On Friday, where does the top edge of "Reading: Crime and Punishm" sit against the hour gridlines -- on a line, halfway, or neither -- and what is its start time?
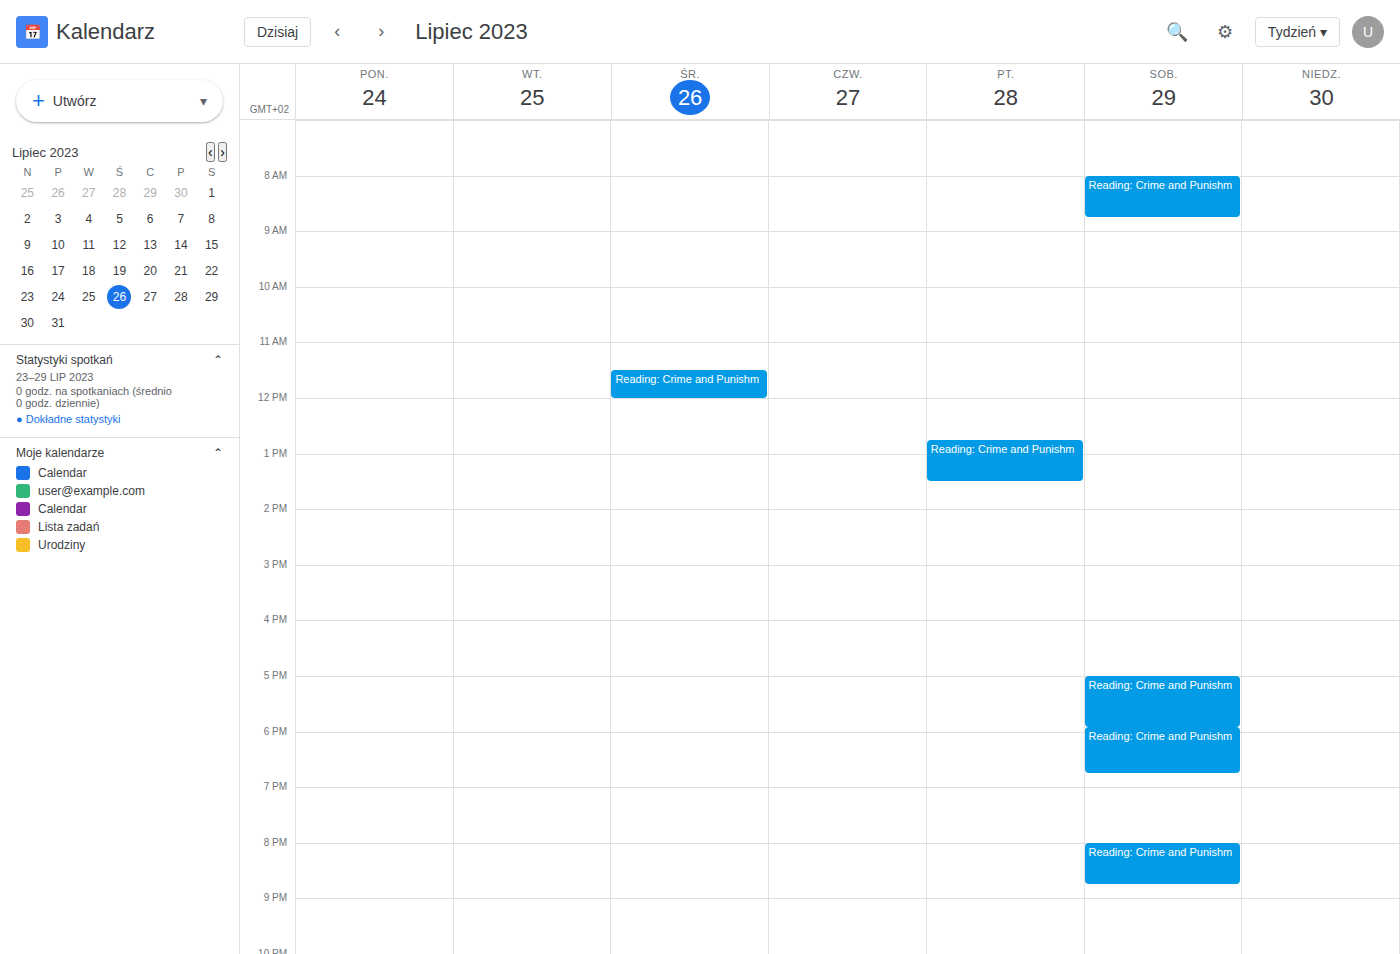
12:45 PM -- neither: three quarters of the way from the 12 PM line to the 1 PM line.